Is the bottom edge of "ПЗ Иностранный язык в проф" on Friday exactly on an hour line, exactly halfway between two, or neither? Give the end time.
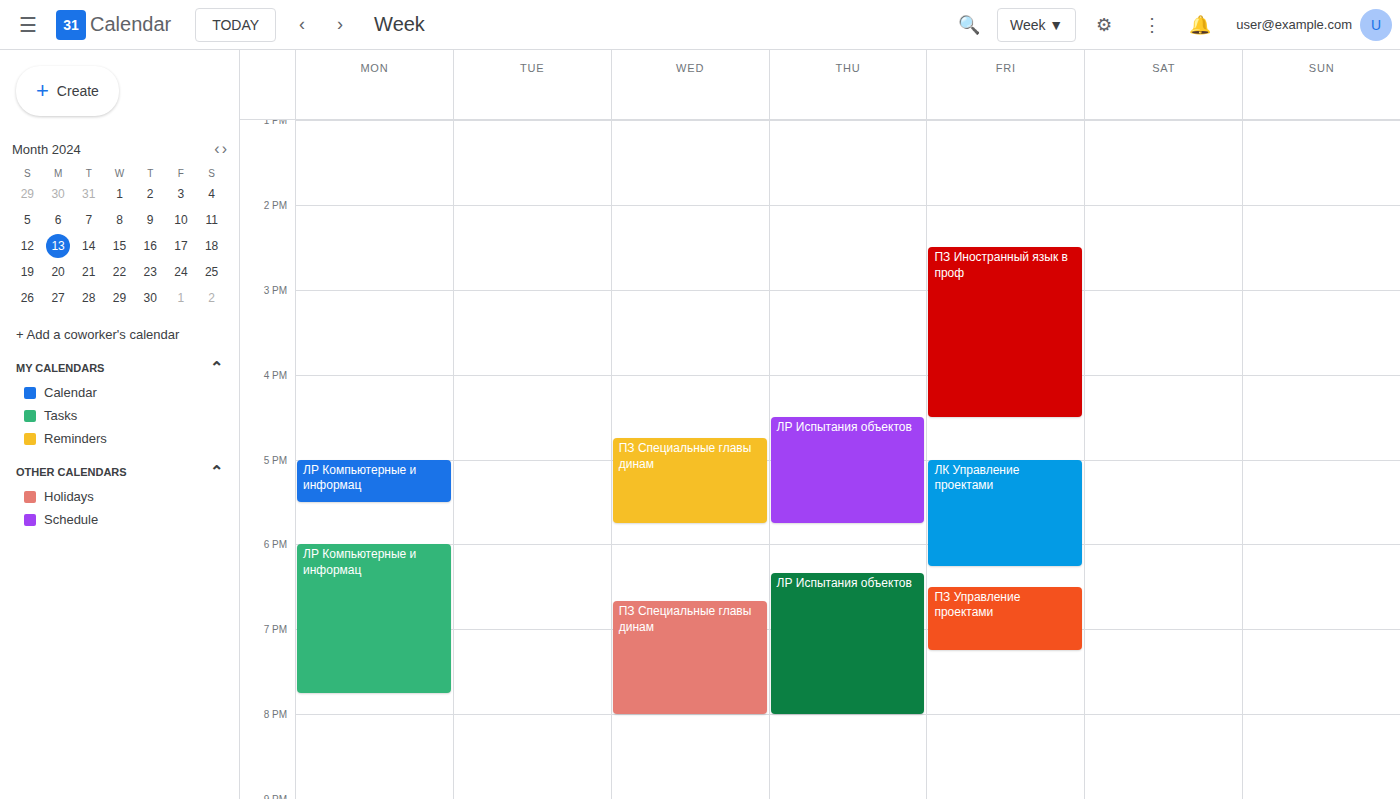
4:30 PM -- halfway between the 4 PM and 5 PM lines.